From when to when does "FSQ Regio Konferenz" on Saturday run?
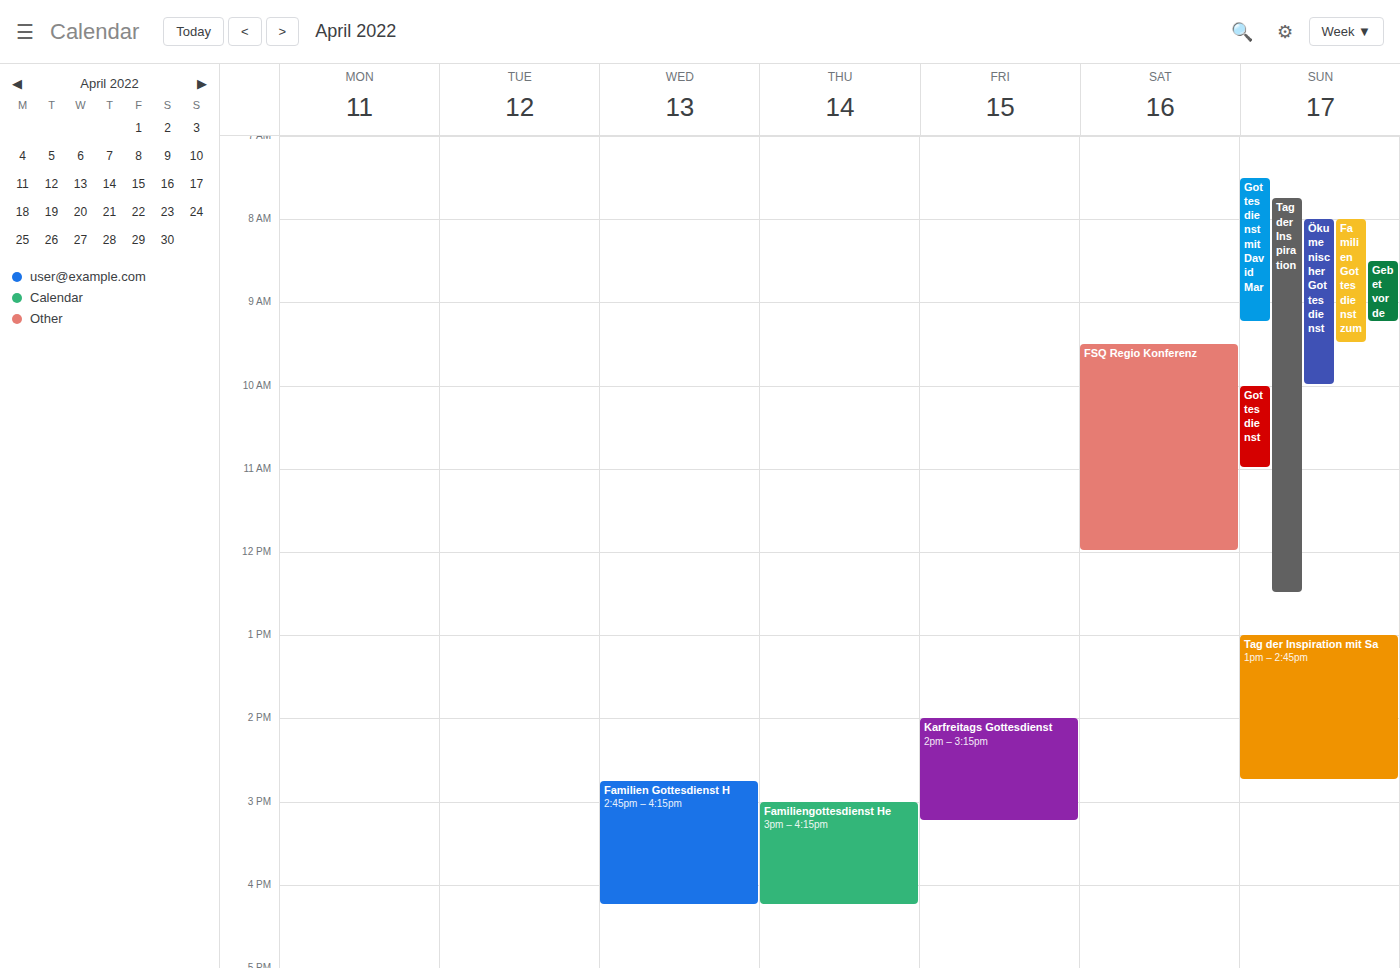
9:30 AM to 12:00 PM